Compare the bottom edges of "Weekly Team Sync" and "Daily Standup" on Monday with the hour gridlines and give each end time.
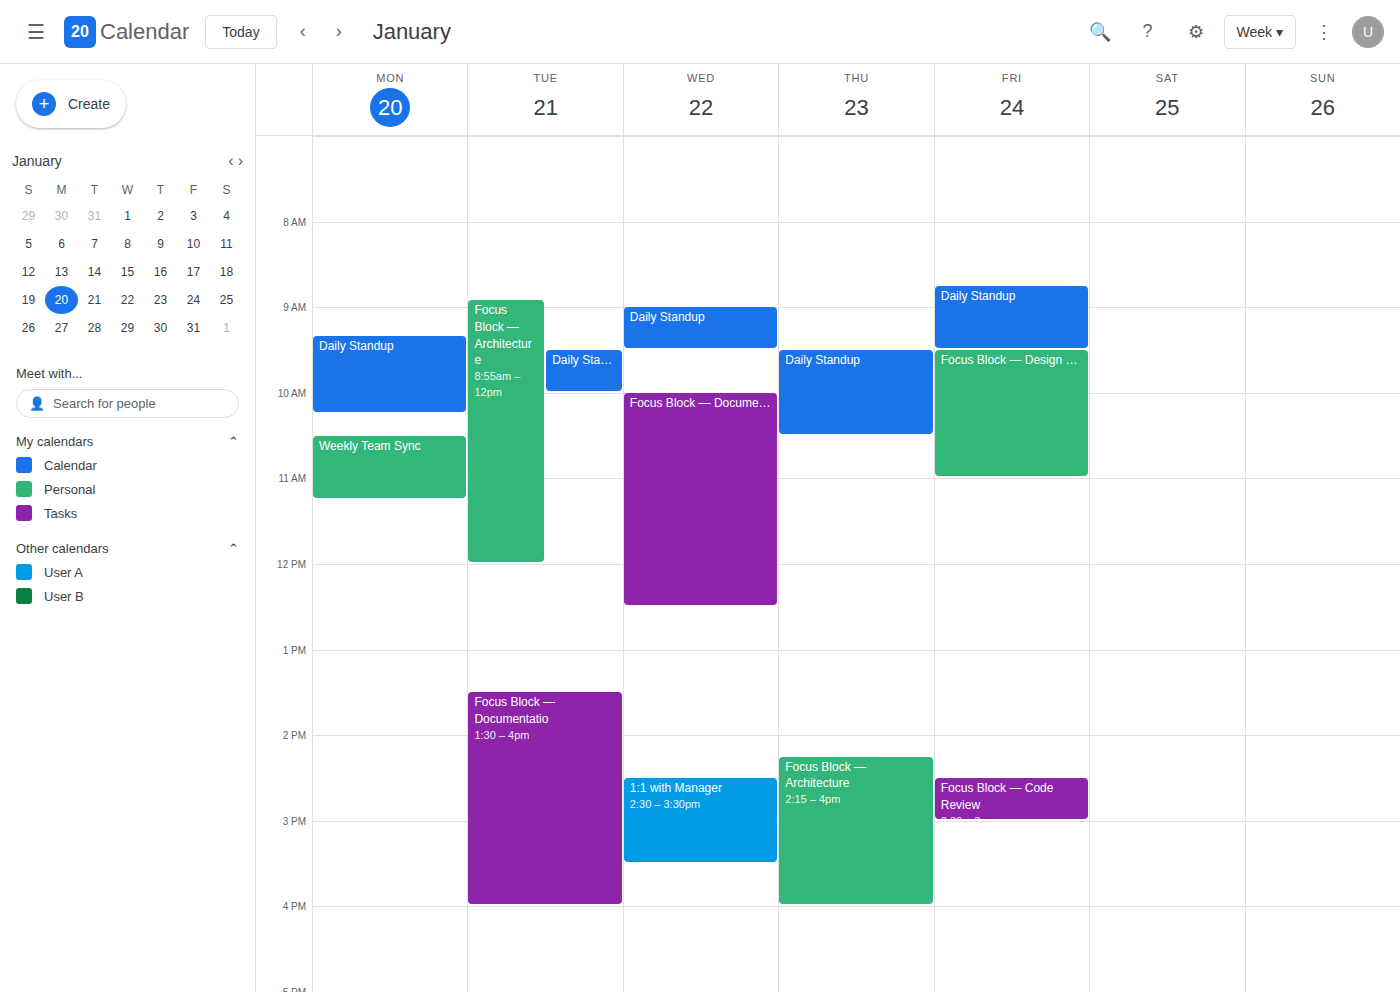
"Weekly Team Sync": 11:15 AM, neither: a quarter of the way from the 11 AM line to the 12 PM line. "Daily Standup": 10:15 AM, neither: a quarter of the way from the 10 AM line to the 11 AM line.